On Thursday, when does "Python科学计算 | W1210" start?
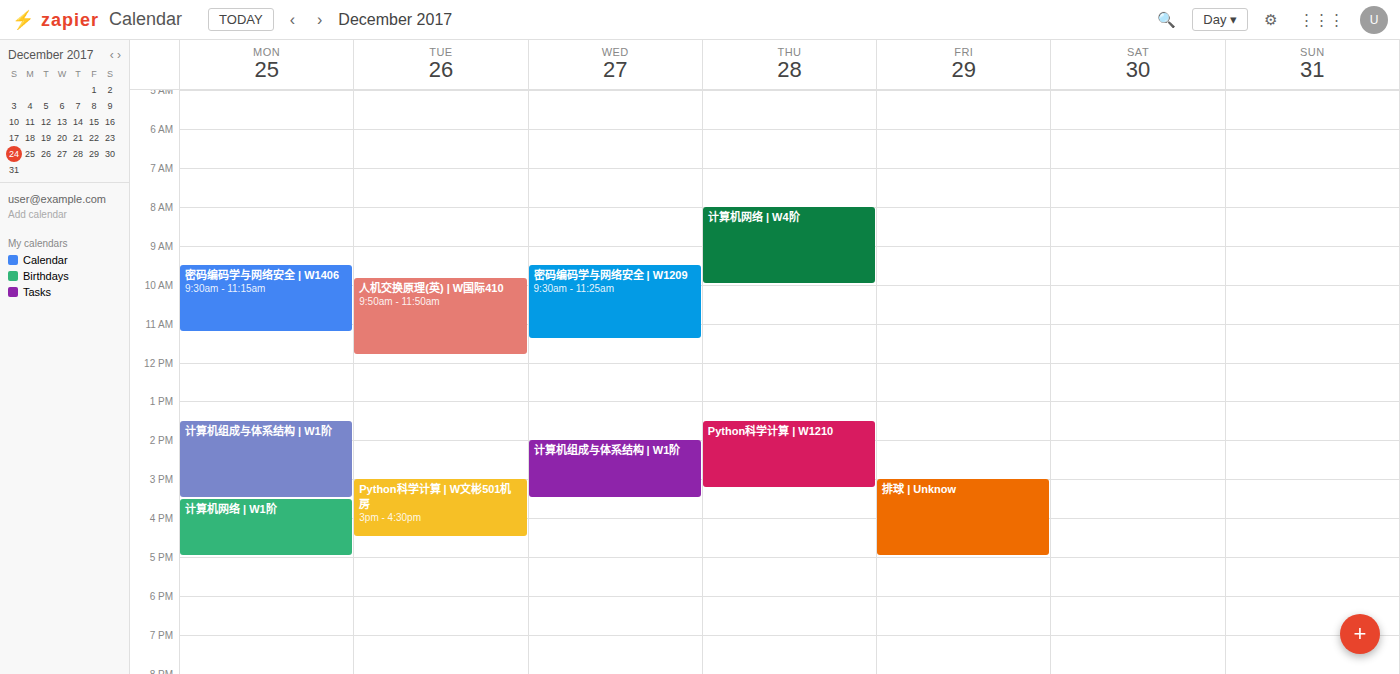
1:30 PM